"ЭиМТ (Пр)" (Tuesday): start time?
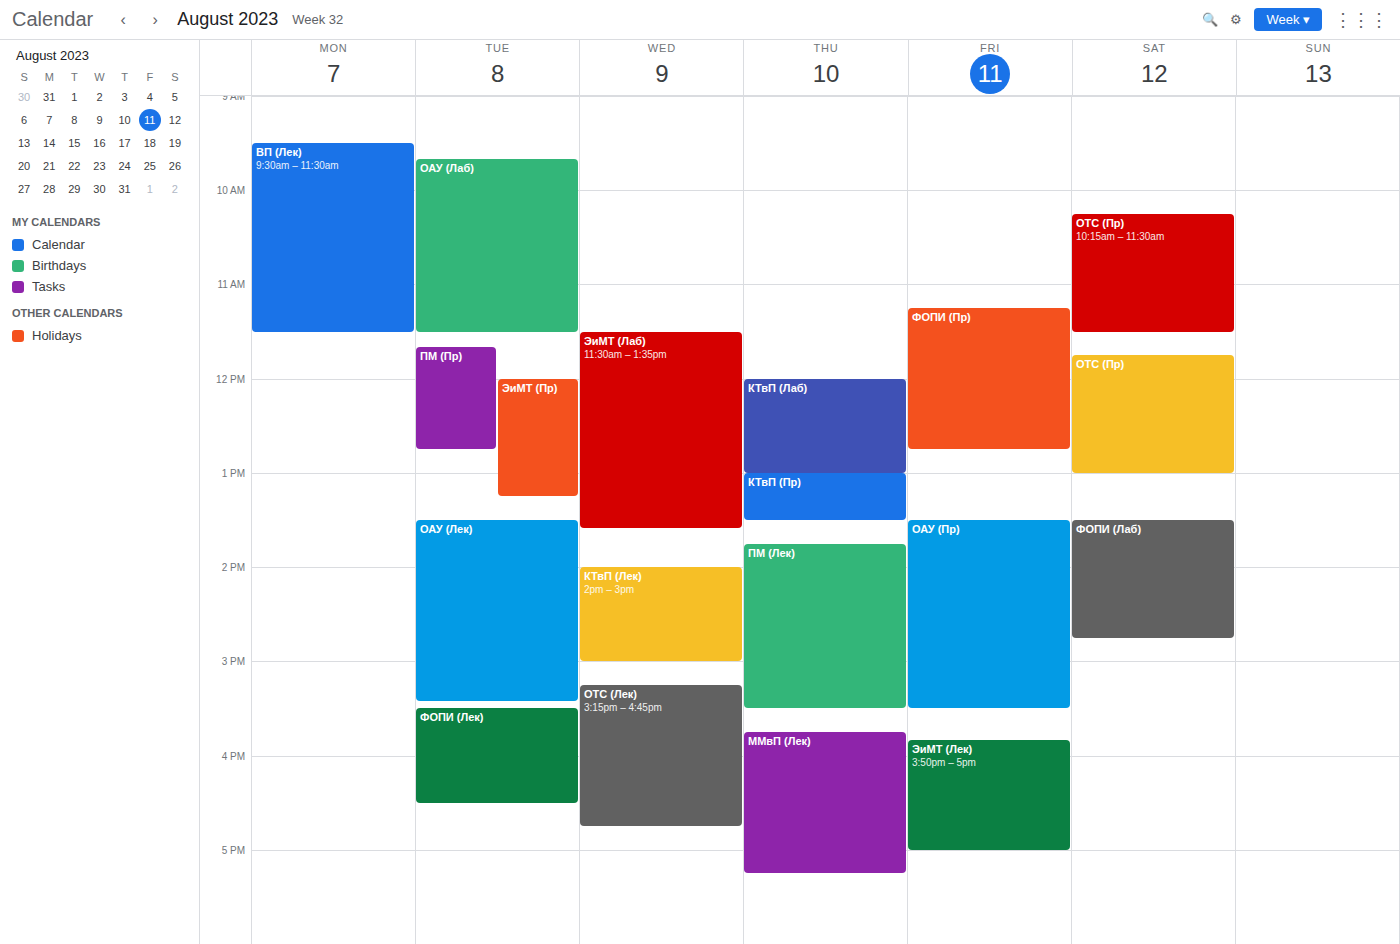
12:00 PM